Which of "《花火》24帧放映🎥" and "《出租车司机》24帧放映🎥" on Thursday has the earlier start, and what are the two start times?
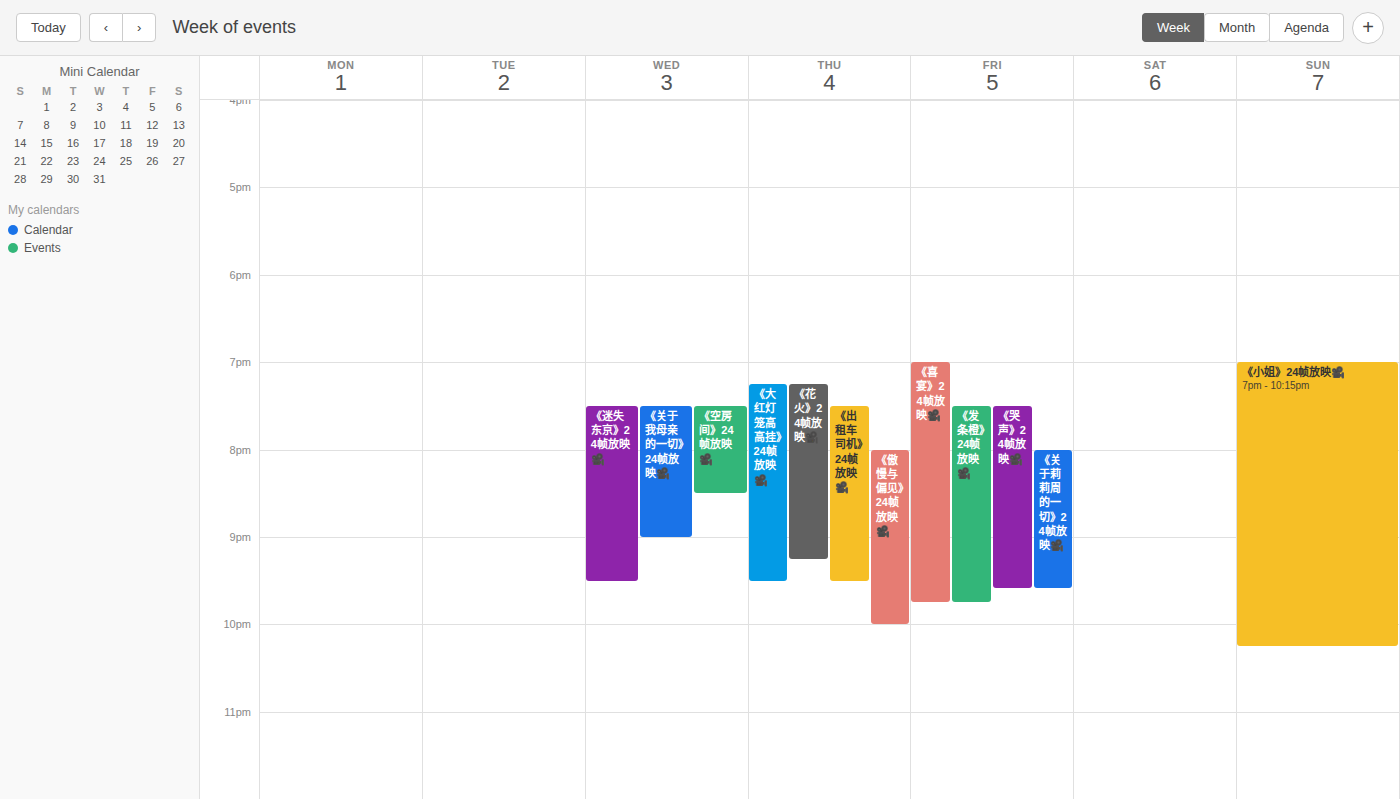
"《花火》24帧放映🎥" 7:15 PM; "《出租车司机》24帧放映🎥" 7:30 PM.